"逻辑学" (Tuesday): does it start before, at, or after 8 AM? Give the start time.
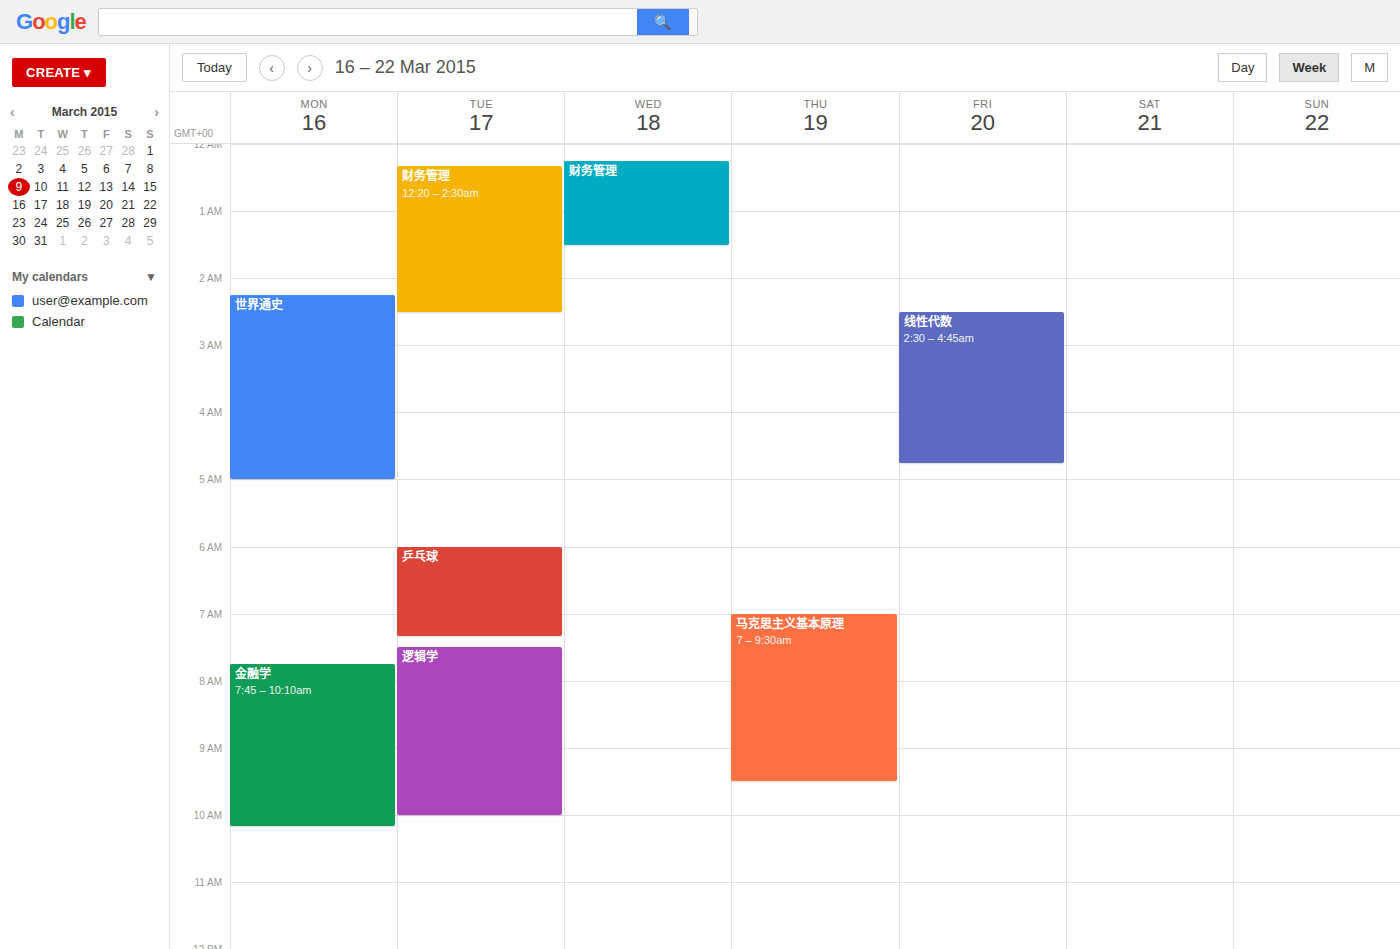
7:30 AM -- before 8 AM, 30 minutes above the 8 AM line.